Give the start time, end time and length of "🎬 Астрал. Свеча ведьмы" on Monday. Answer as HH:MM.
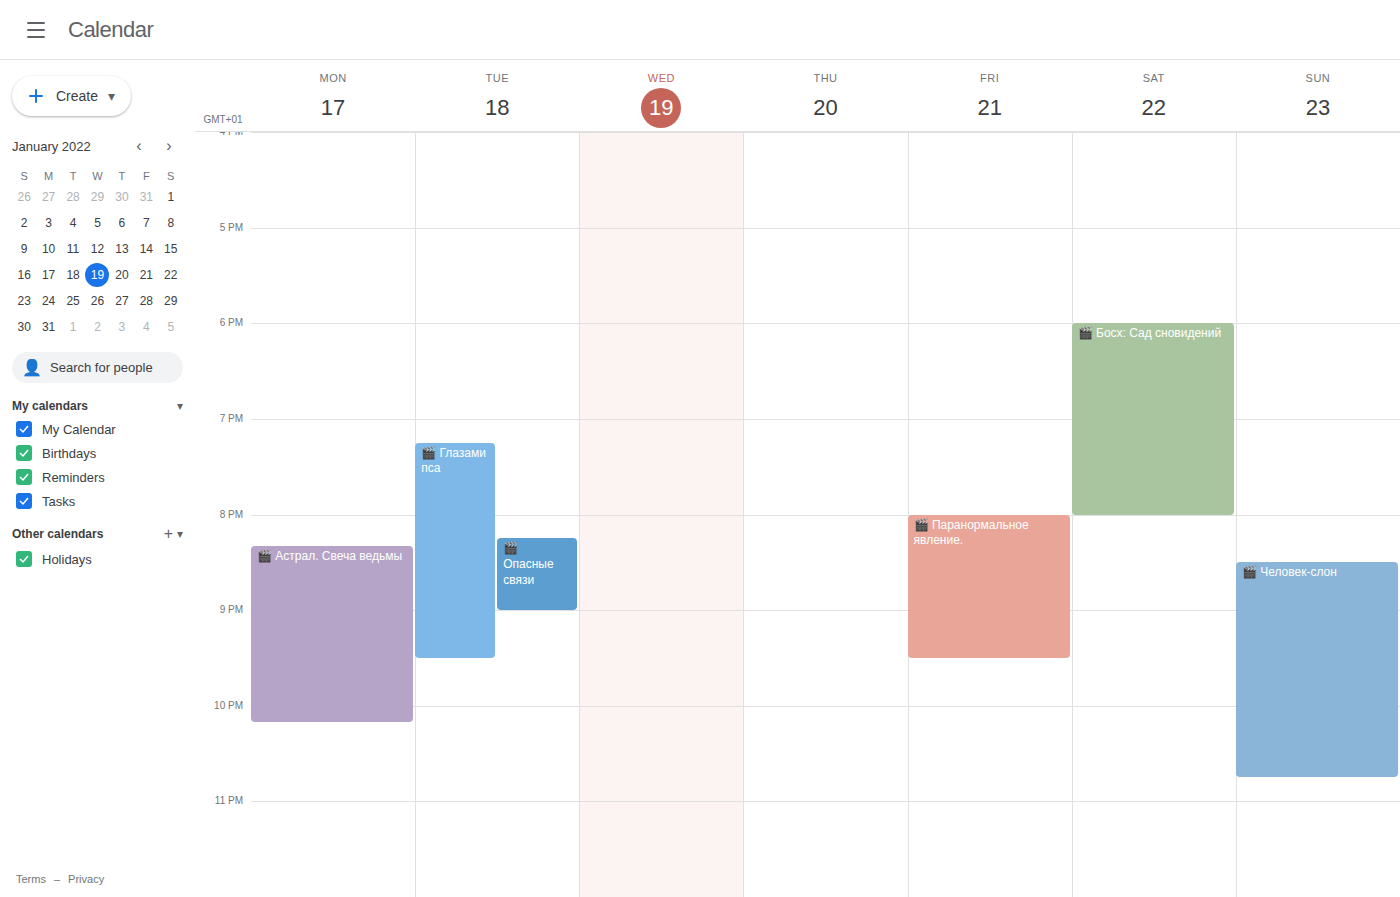
20:20 to 22:10, 1 hour 50 minutes